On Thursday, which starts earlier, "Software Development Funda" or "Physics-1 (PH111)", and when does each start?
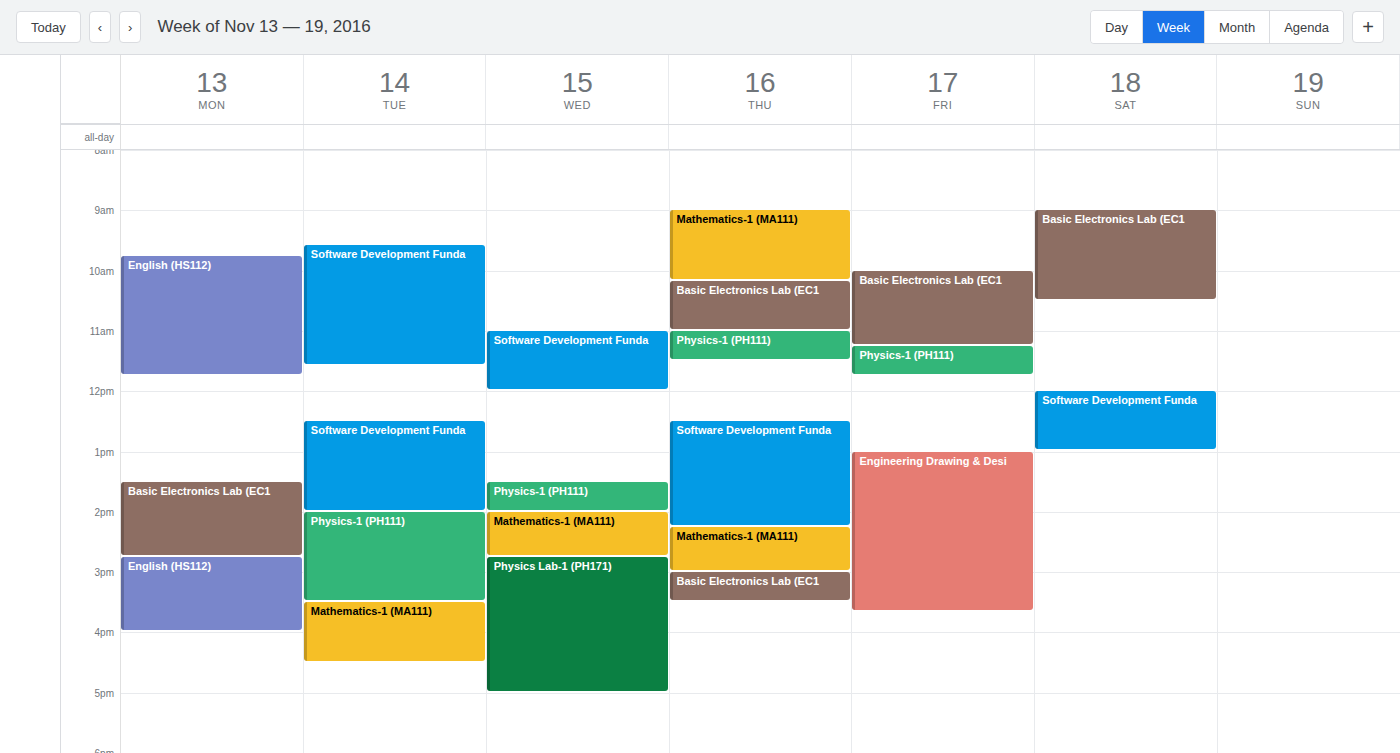
"Physics-1 (PH111)" 11:00 AM; "Software Development Funda" 12:30 PM.